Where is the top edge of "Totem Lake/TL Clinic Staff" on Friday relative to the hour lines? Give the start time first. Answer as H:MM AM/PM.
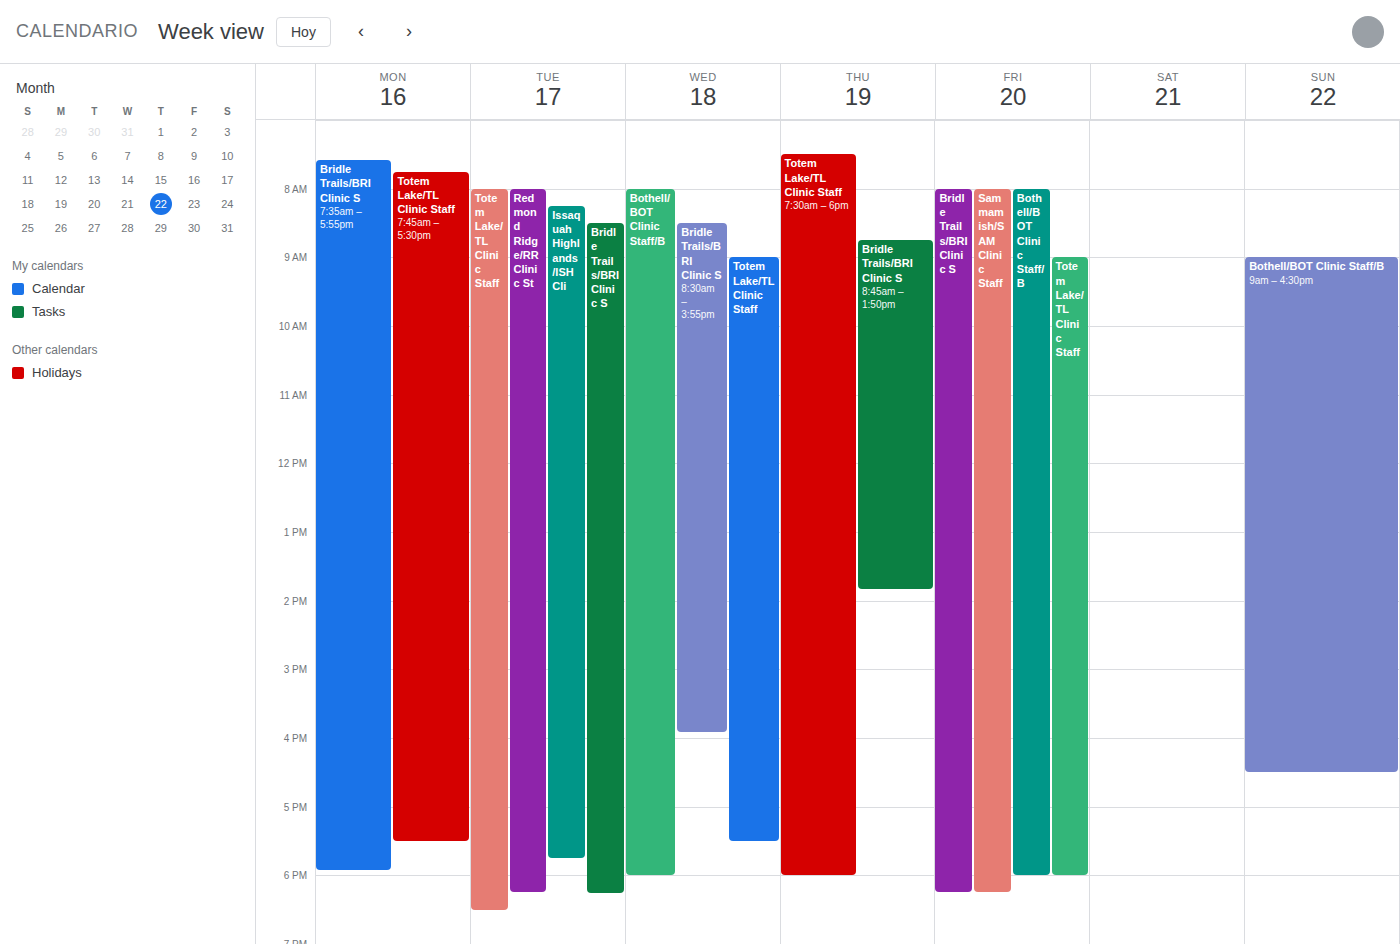
9:00 AM -- exactly on the 9 AM line.